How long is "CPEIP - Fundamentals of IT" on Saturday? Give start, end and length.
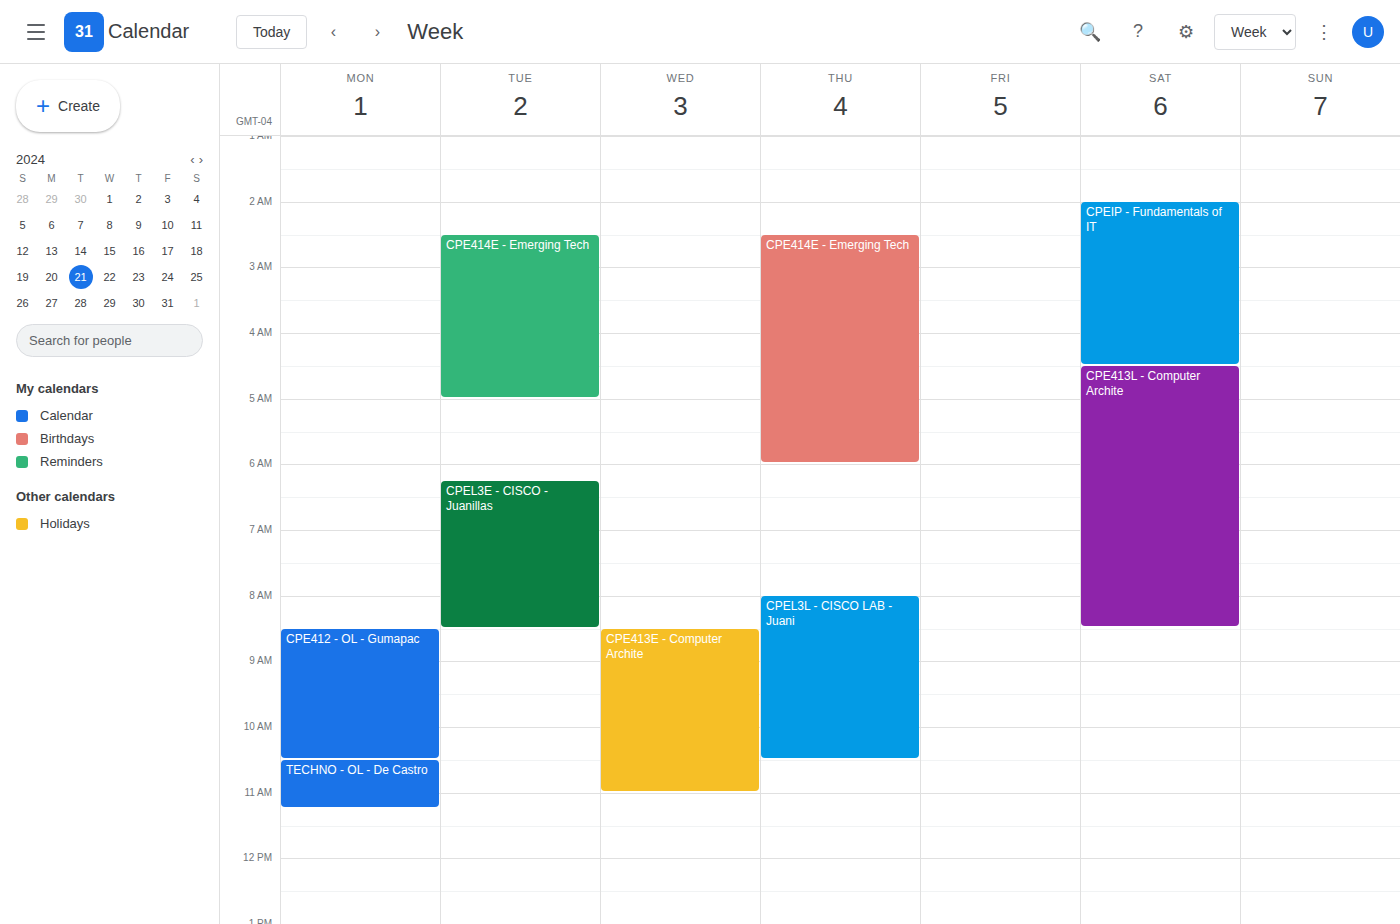
2:00 AM to 4:30 AM, 2 hours 30 minutes